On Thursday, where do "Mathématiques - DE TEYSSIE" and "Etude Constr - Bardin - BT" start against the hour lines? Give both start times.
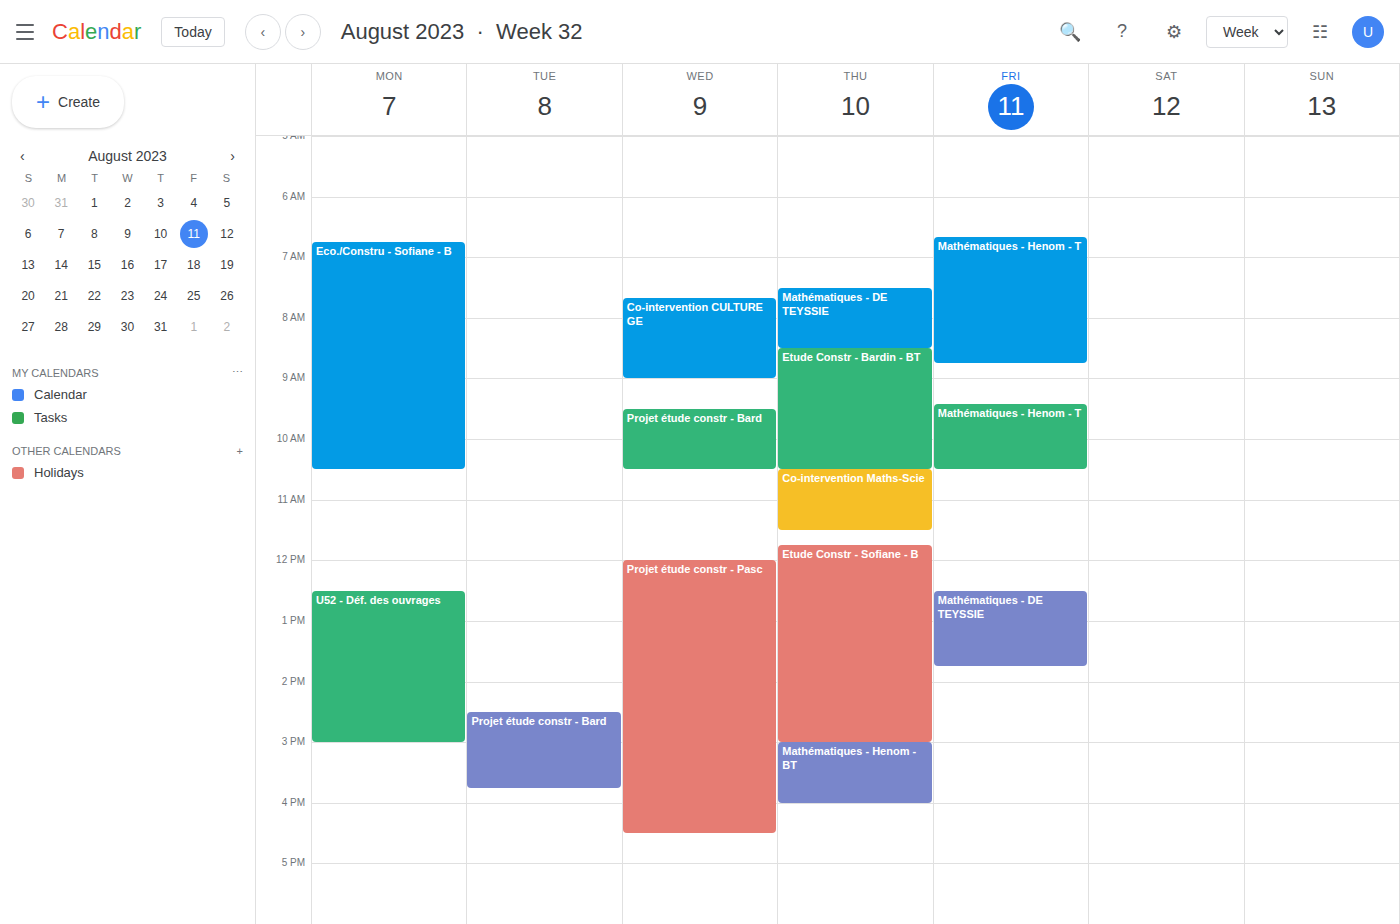
"Mathématiques - DE TEYSSIE": 7:30 AM, halfway between the 7 AM and 8 AM lines. "Etude Constr - Bardin - BT": 8:30 AM, halfway between the 8 AM and 9 AM lines.